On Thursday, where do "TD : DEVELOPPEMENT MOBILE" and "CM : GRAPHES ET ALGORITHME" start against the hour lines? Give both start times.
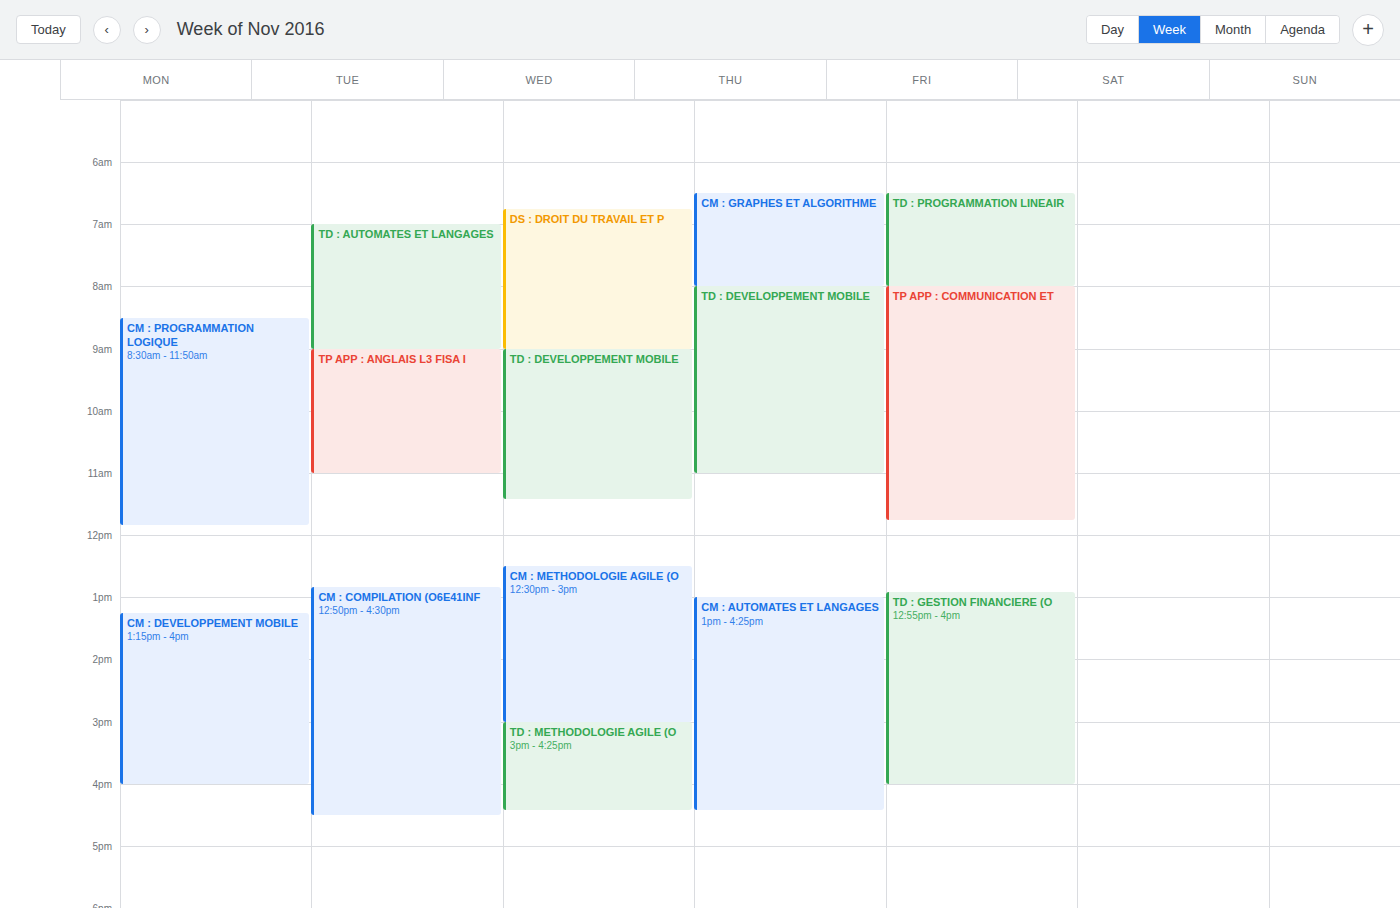
"TD : DEVELOPPEMENT MOBILE": 8:00 AM, exactly on the 8 AM line. "CM : GRAPHES ET ALGORITHME": 6:30 AM, halfway between the 6 AM and 7 AM lines.